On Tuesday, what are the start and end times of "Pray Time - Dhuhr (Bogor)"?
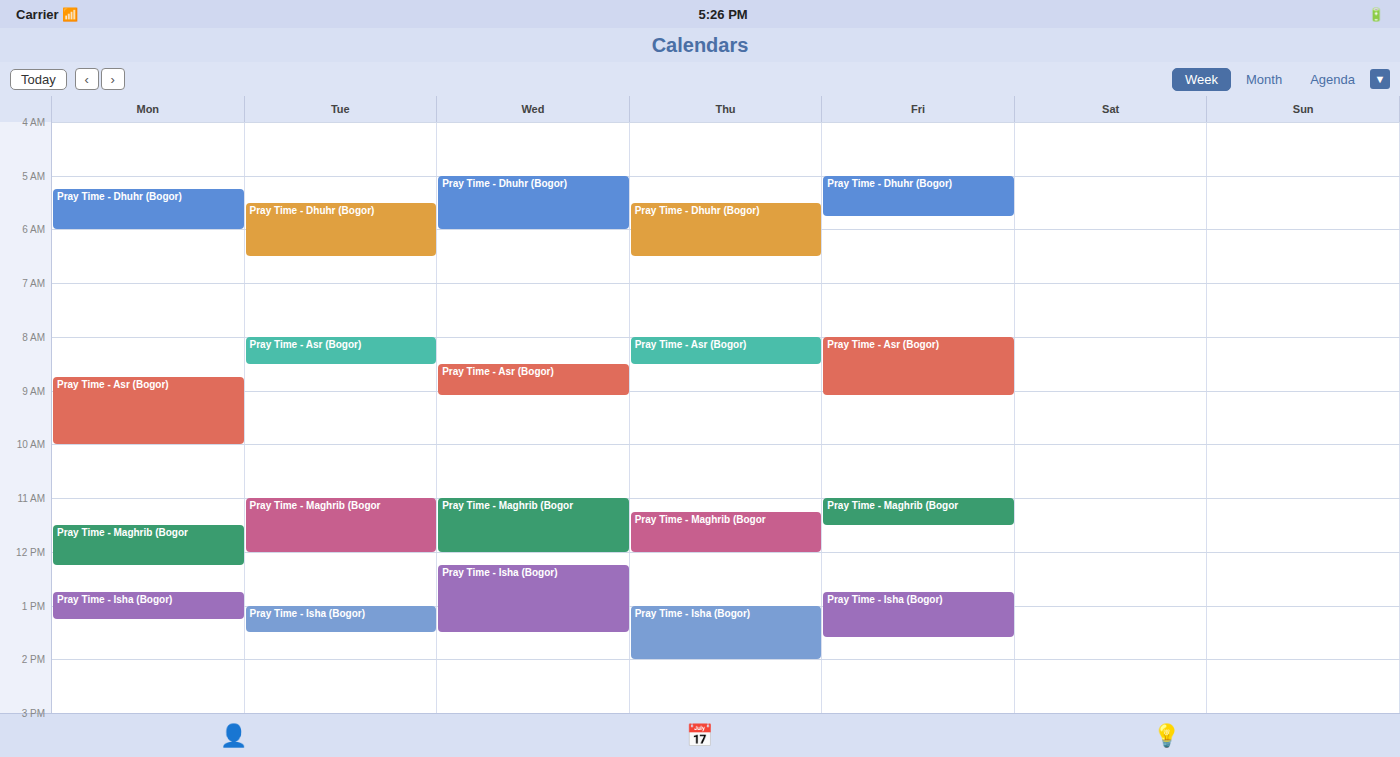
5:30 AM to 6:30 AM